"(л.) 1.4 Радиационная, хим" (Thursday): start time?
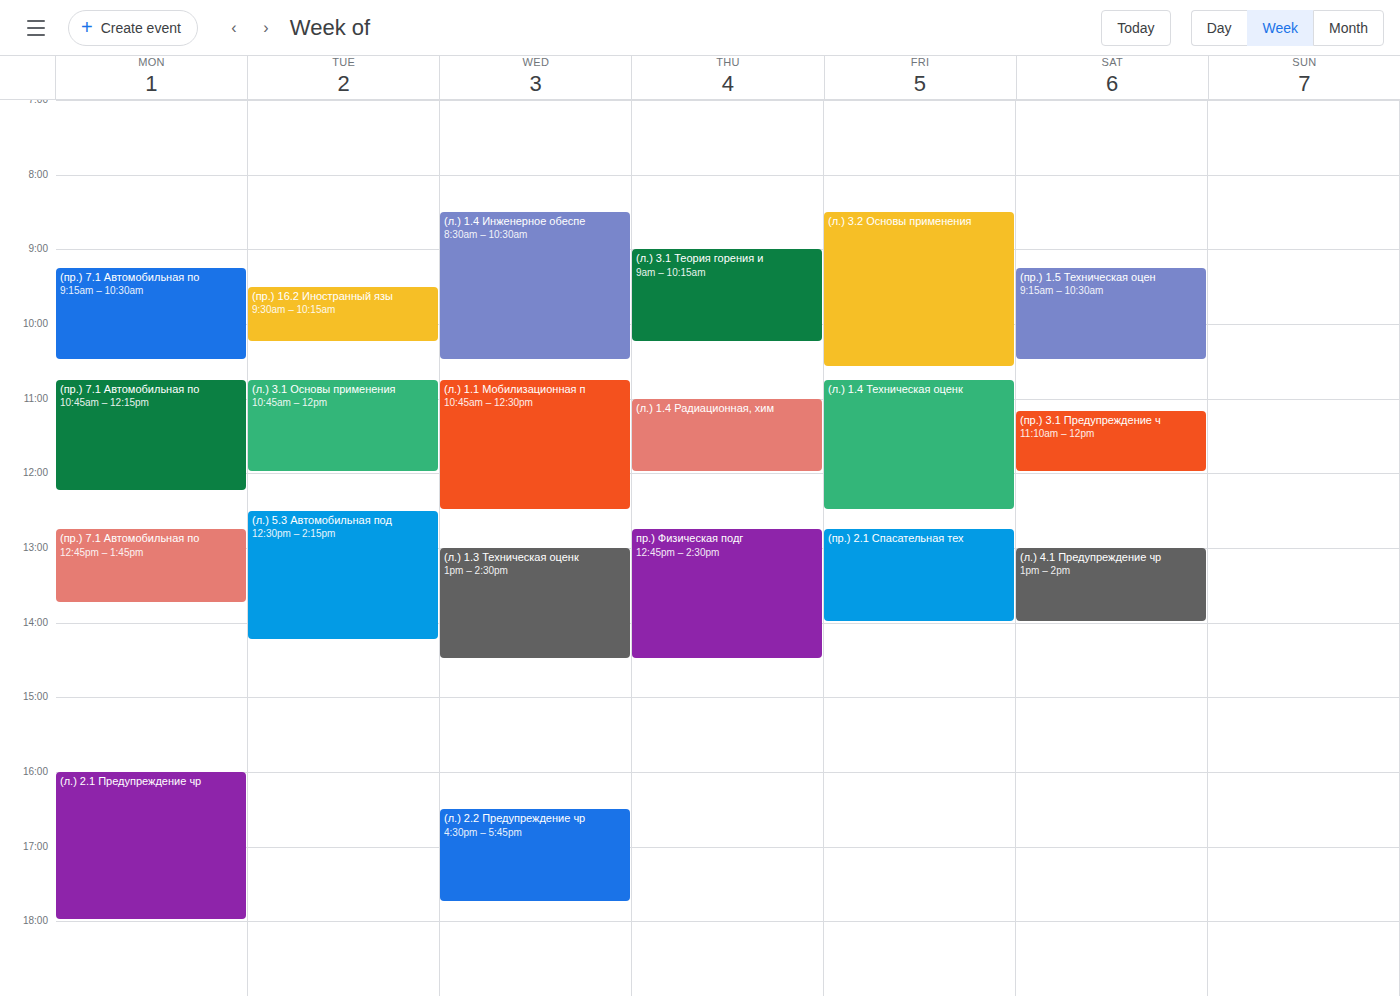
11:00 AM